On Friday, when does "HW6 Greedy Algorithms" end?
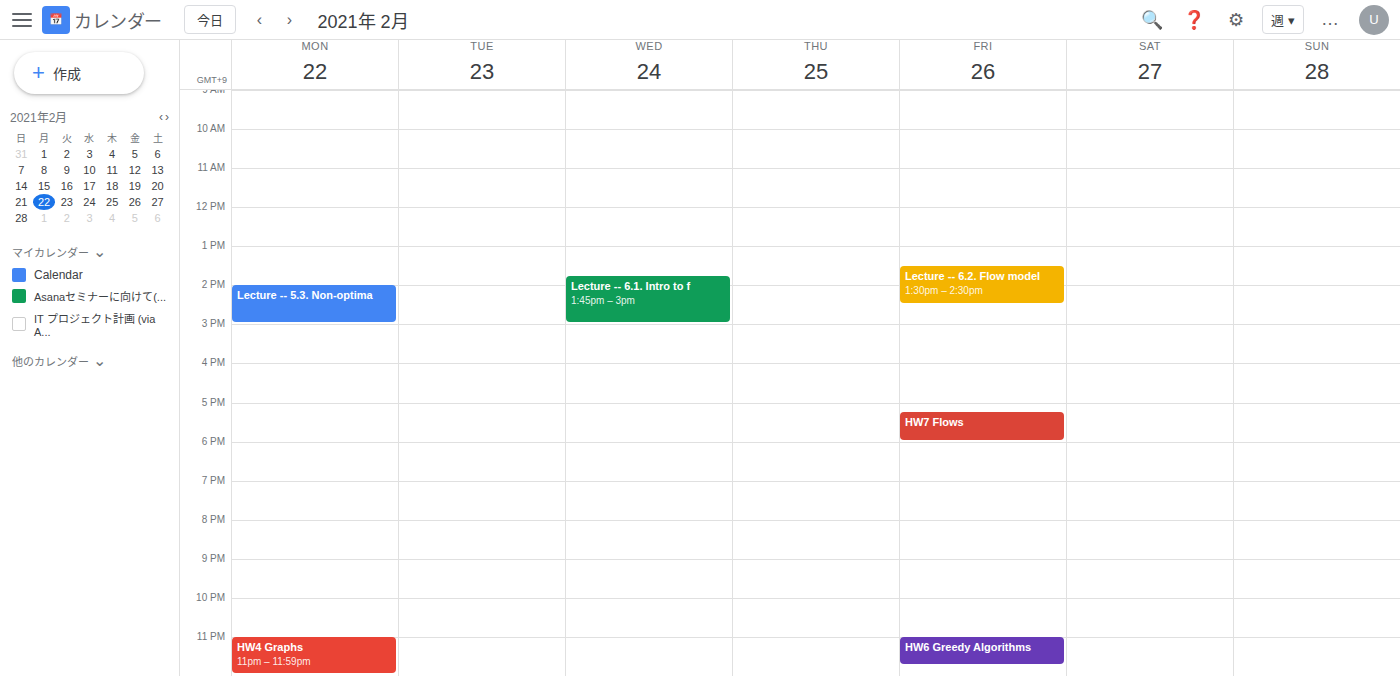
11:45 PM